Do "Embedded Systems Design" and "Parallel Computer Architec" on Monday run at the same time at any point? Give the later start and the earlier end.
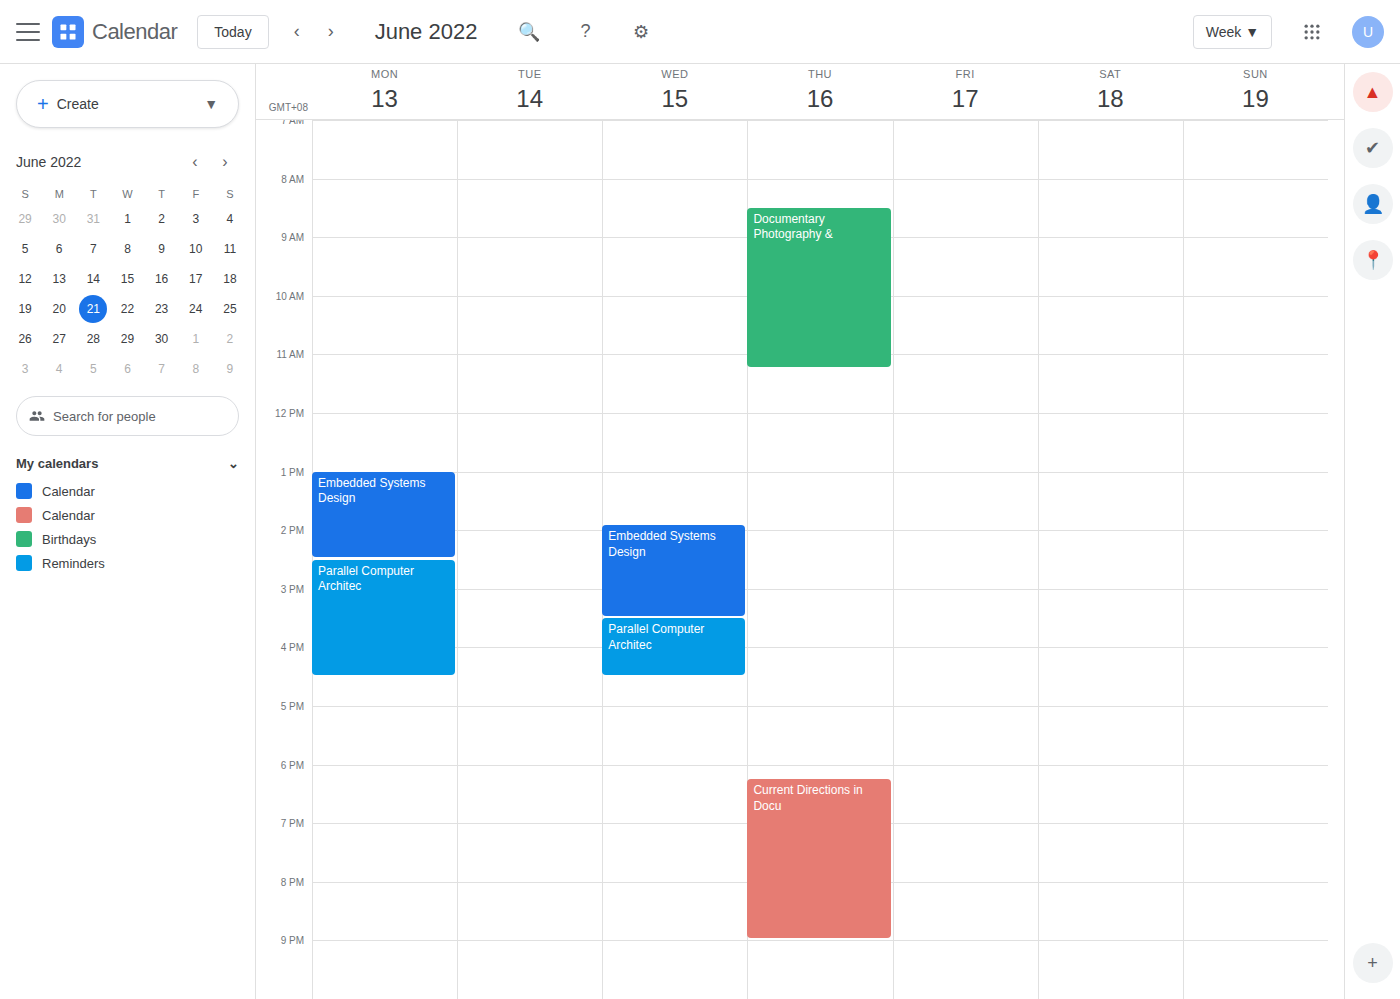
"Embedded Systems Design" ends at 2:30 PM, exactly when "Parallel Computer Architec" starts -- they touch but do not overlap.